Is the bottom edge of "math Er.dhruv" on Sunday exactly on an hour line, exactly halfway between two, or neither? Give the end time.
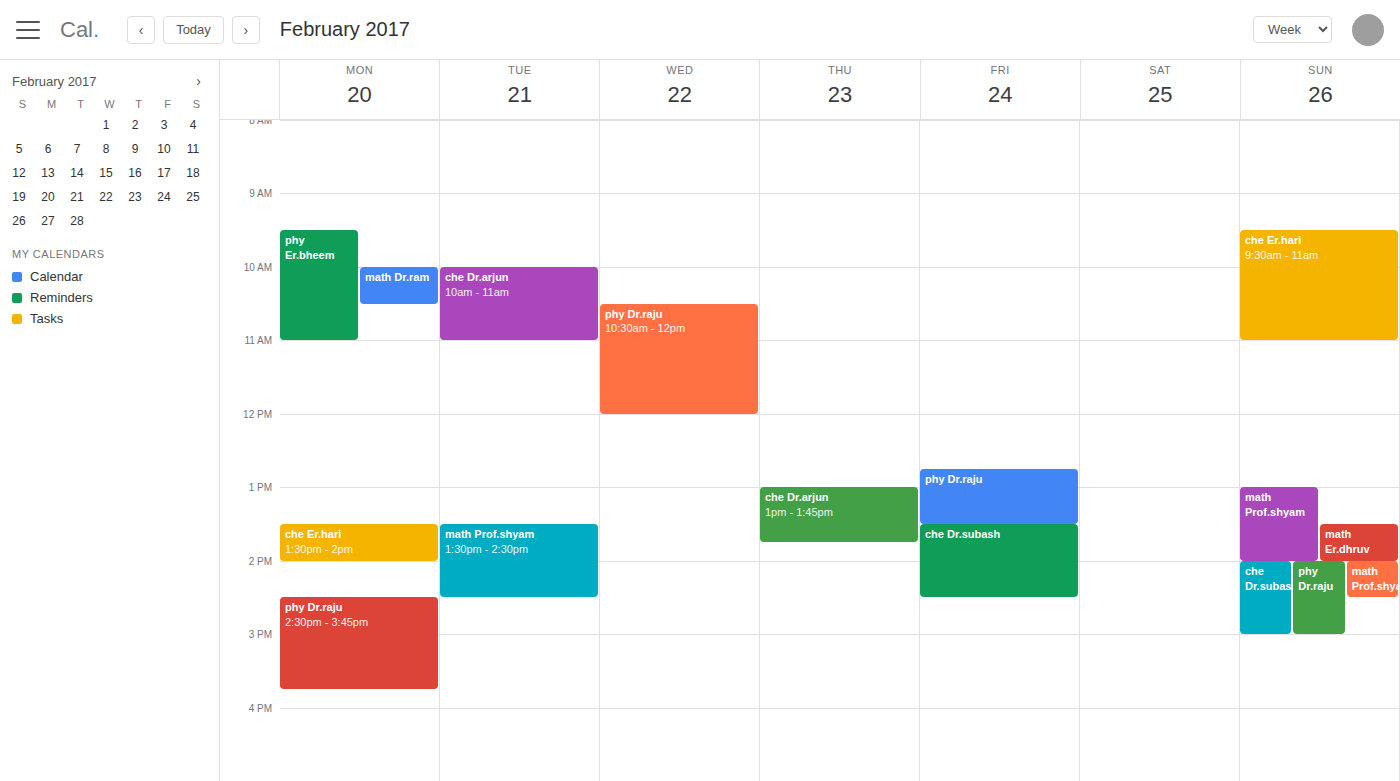
2:00 PM -- exactly on the 2 PM line.